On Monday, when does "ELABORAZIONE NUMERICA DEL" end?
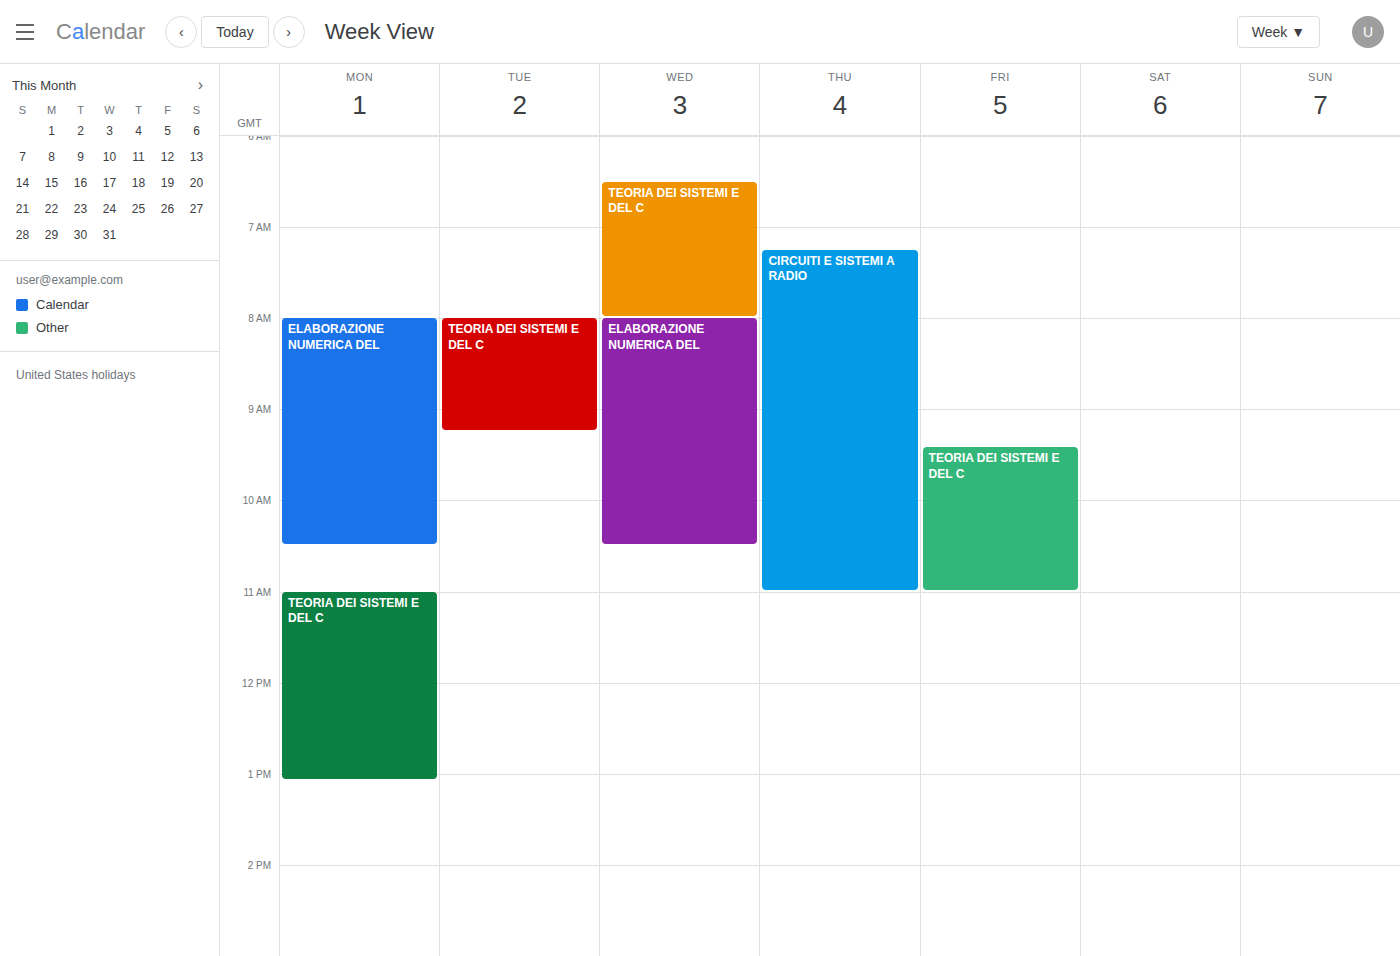
10:30 AM